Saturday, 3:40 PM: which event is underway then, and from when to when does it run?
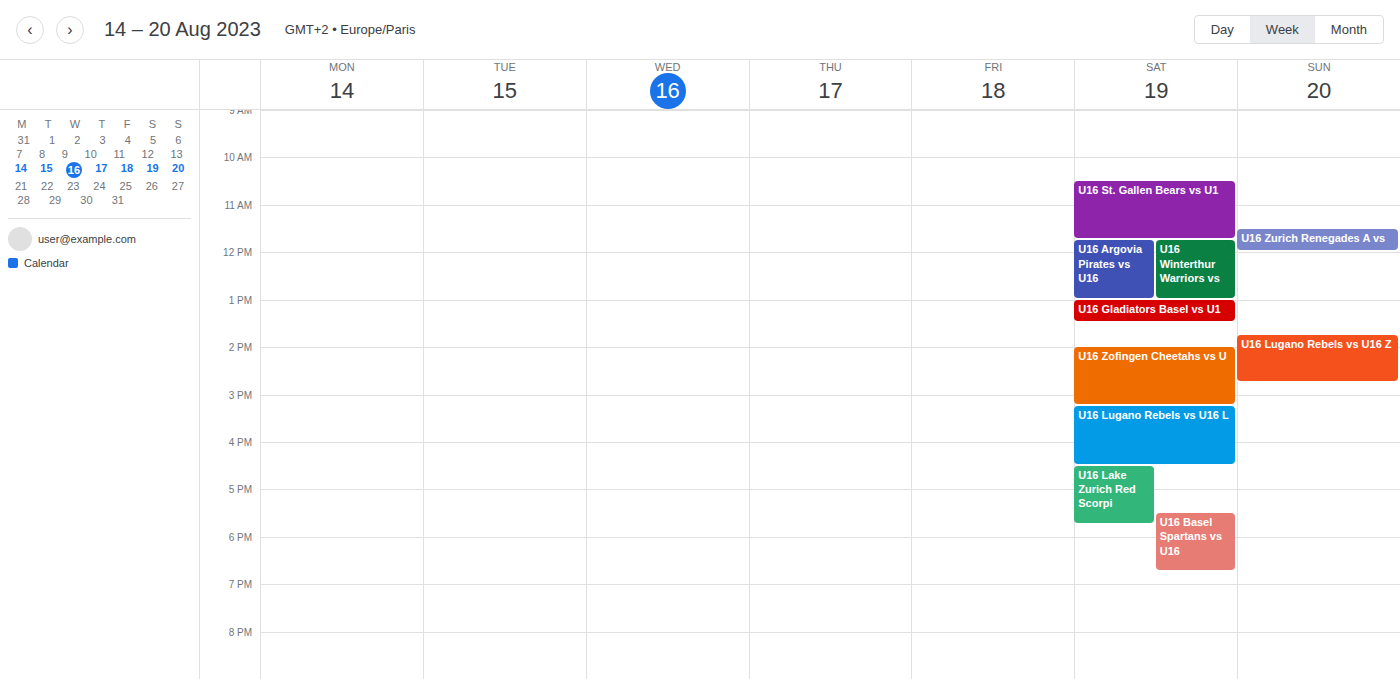
"U16 Lugano Rebels vs U16 L", 3:15 PM to 4:30 PM